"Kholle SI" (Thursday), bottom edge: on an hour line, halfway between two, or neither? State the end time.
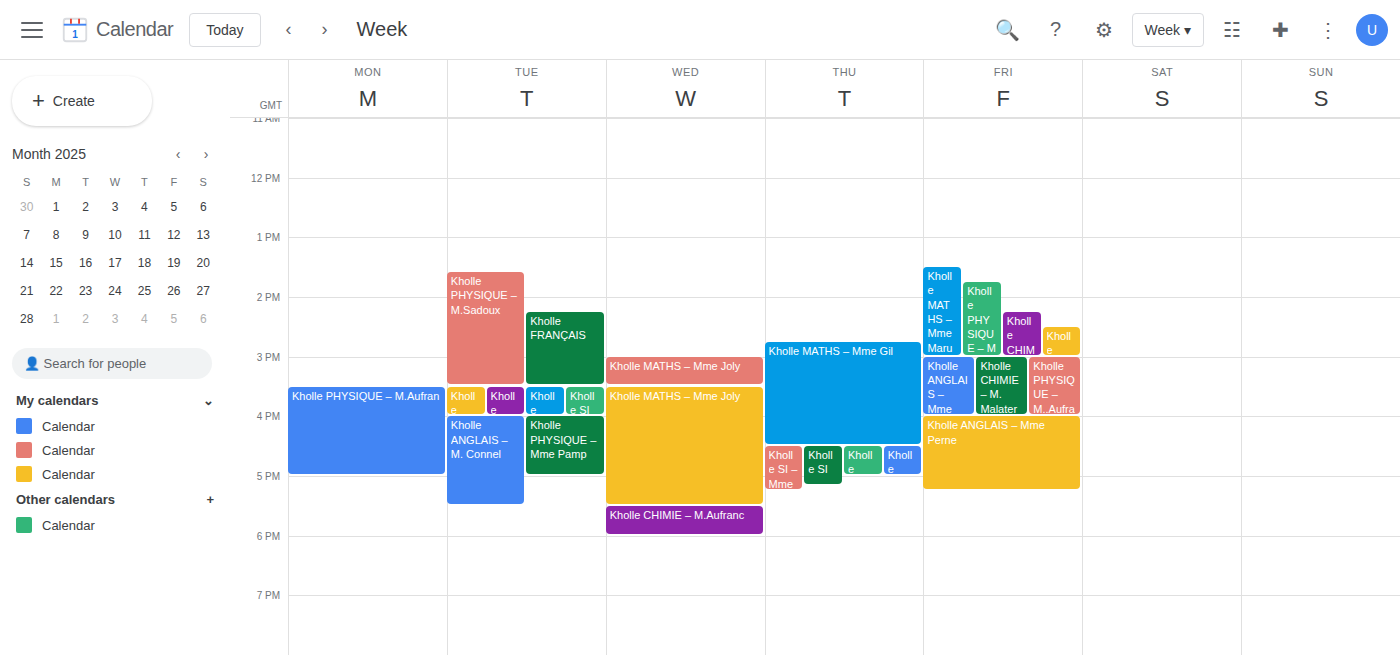
5:10 PM -- neither: 10 minutes below the 5 PM line and 50 minutes above the 6 PM line.